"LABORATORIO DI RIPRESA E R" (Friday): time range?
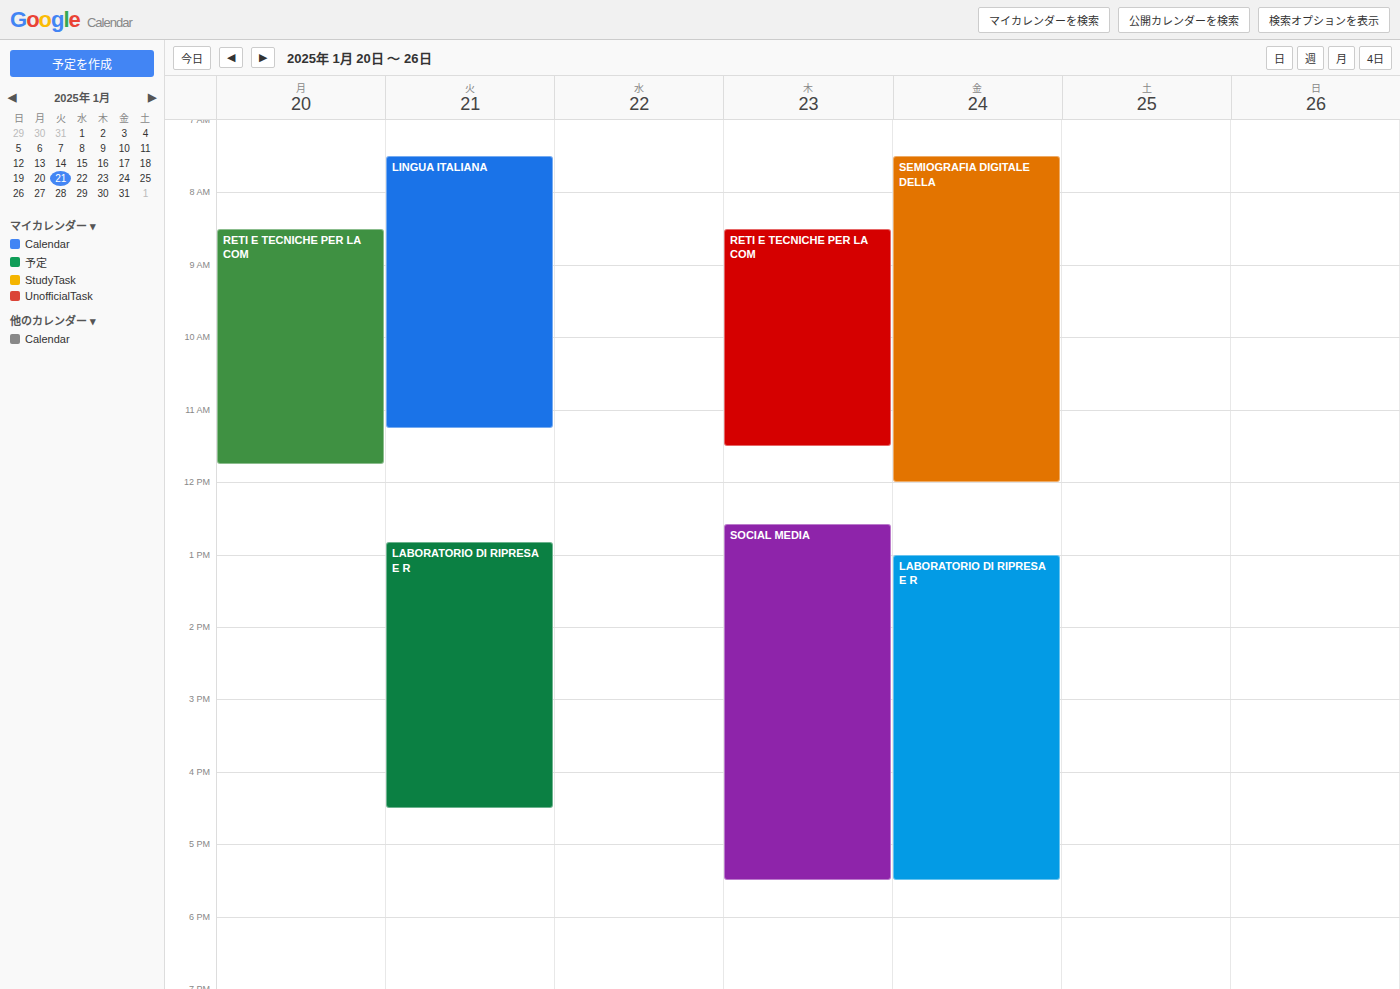
1:00 PM to 5:30 PM